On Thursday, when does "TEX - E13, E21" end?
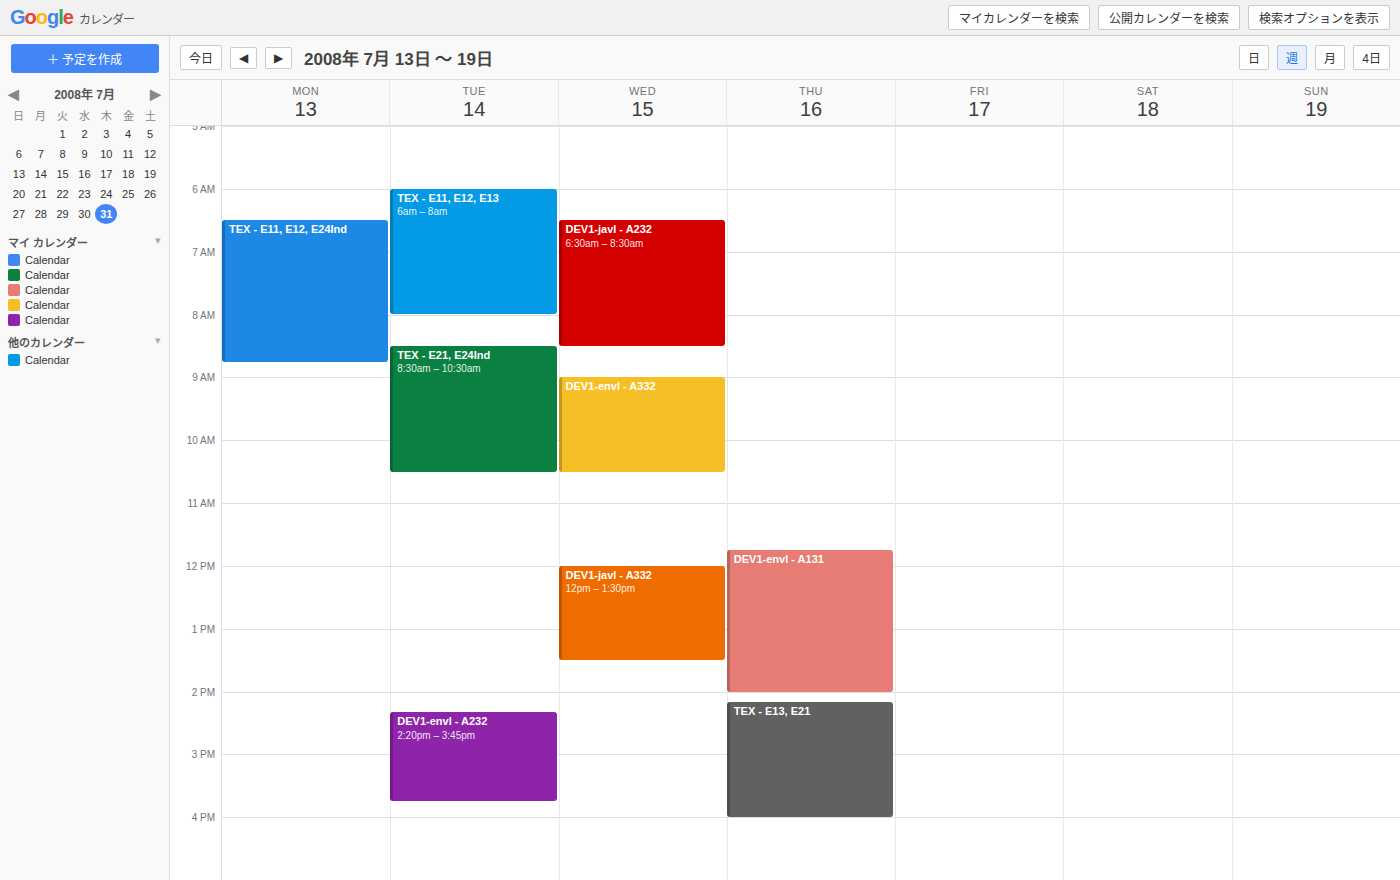
4:00 PM